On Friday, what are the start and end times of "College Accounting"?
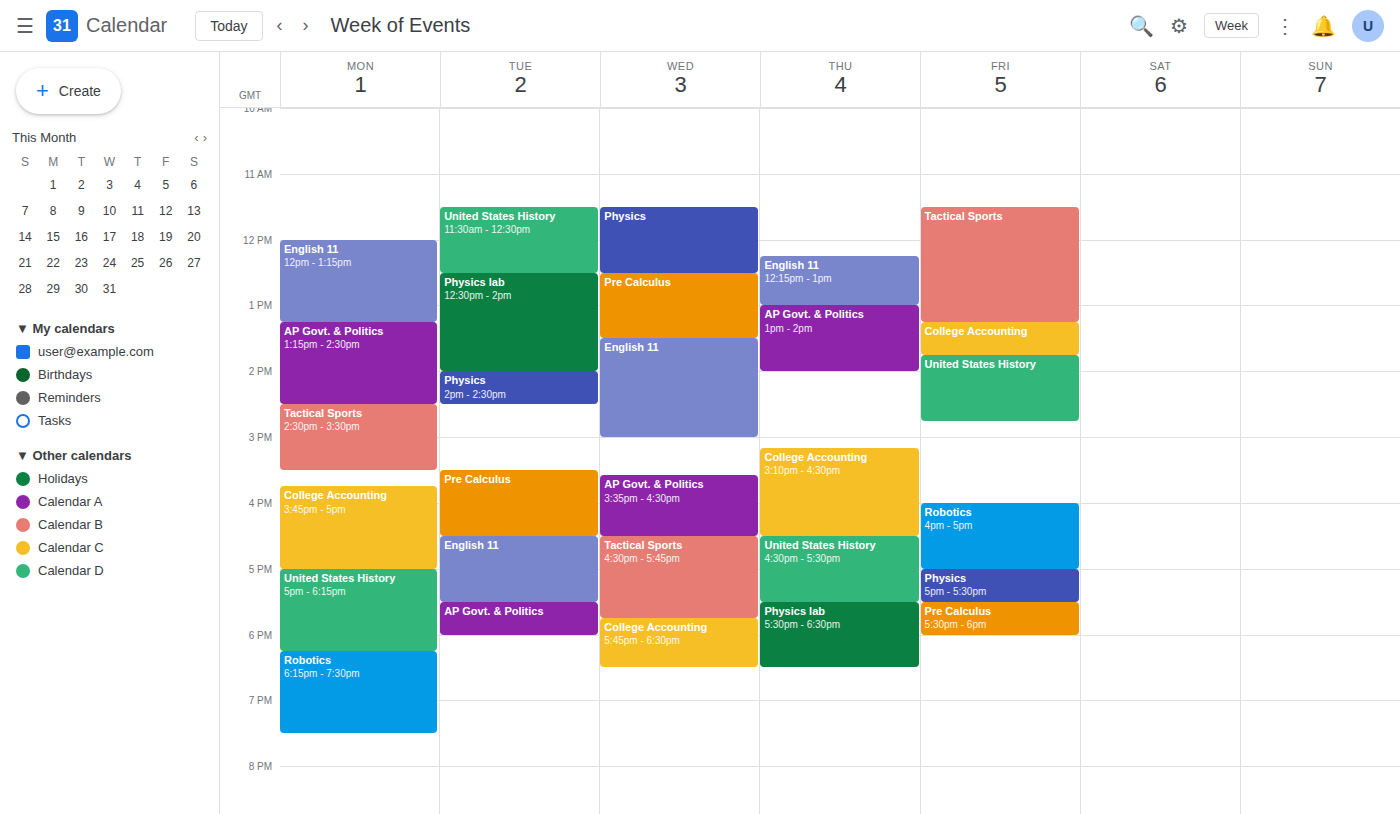
1:15 PM to 1:45 PM